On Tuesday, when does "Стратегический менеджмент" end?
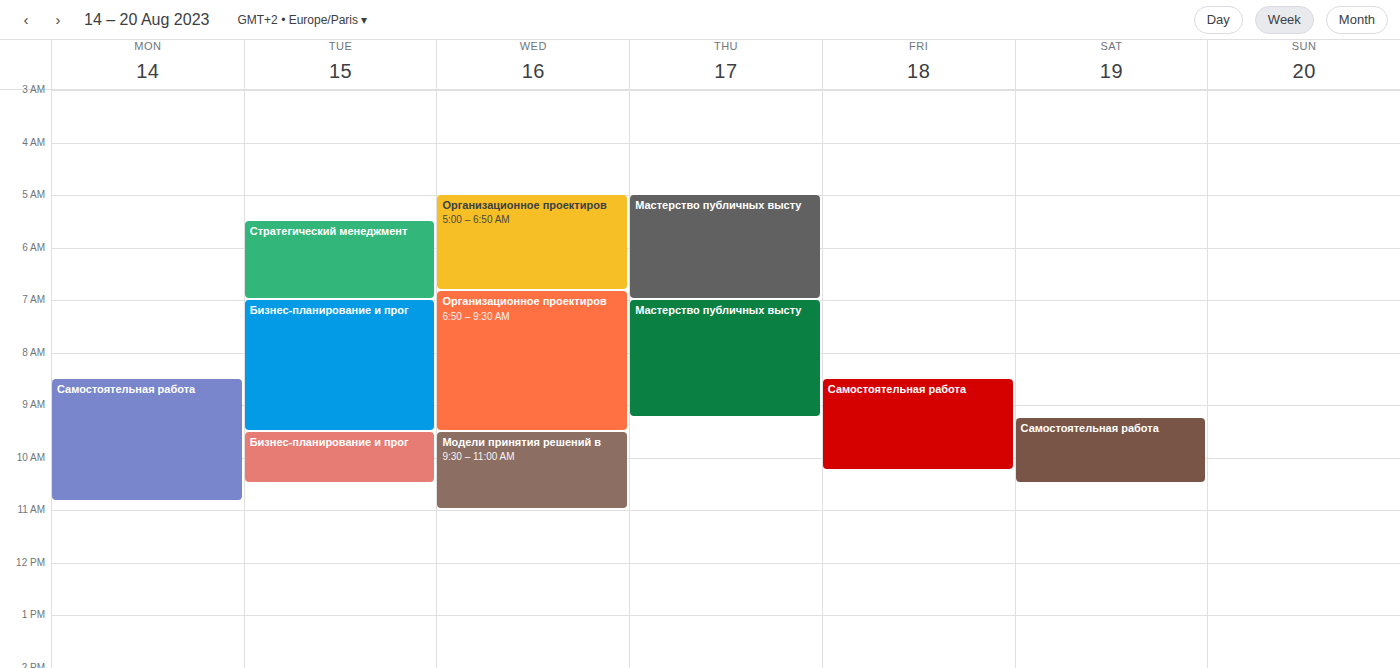
7:00 AM